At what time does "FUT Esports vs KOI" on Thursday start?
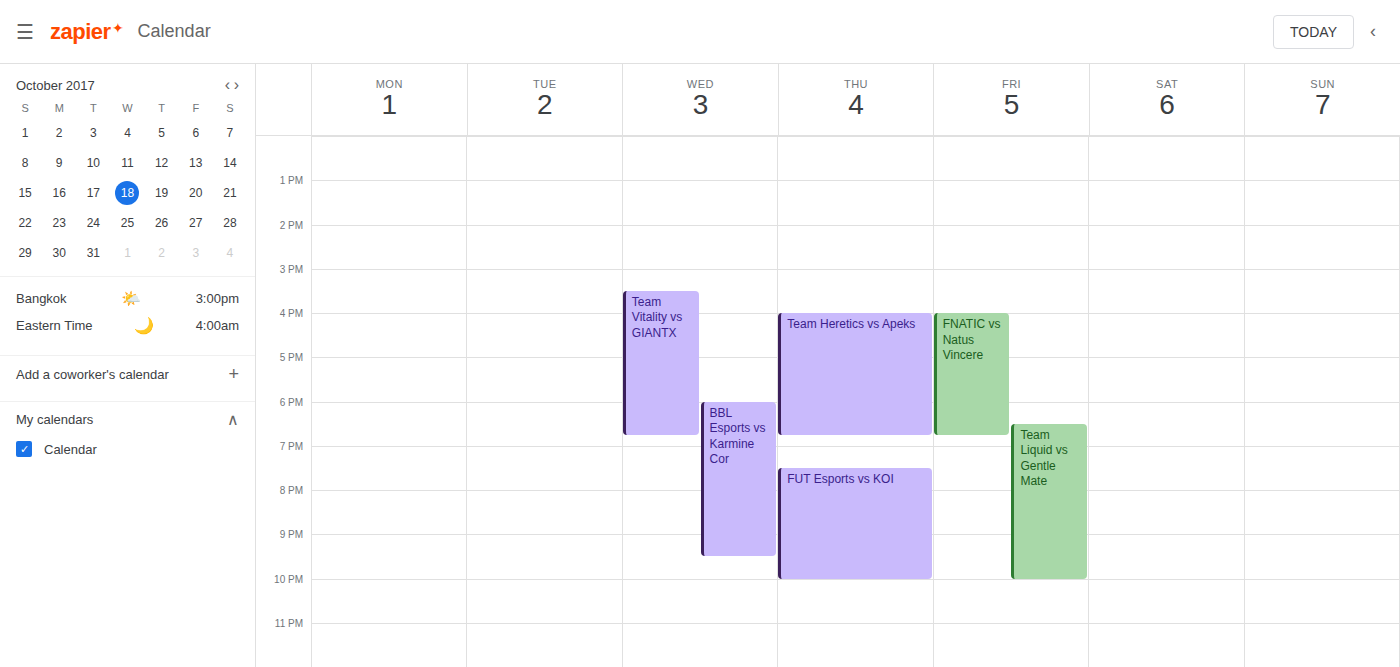
7:30 PM